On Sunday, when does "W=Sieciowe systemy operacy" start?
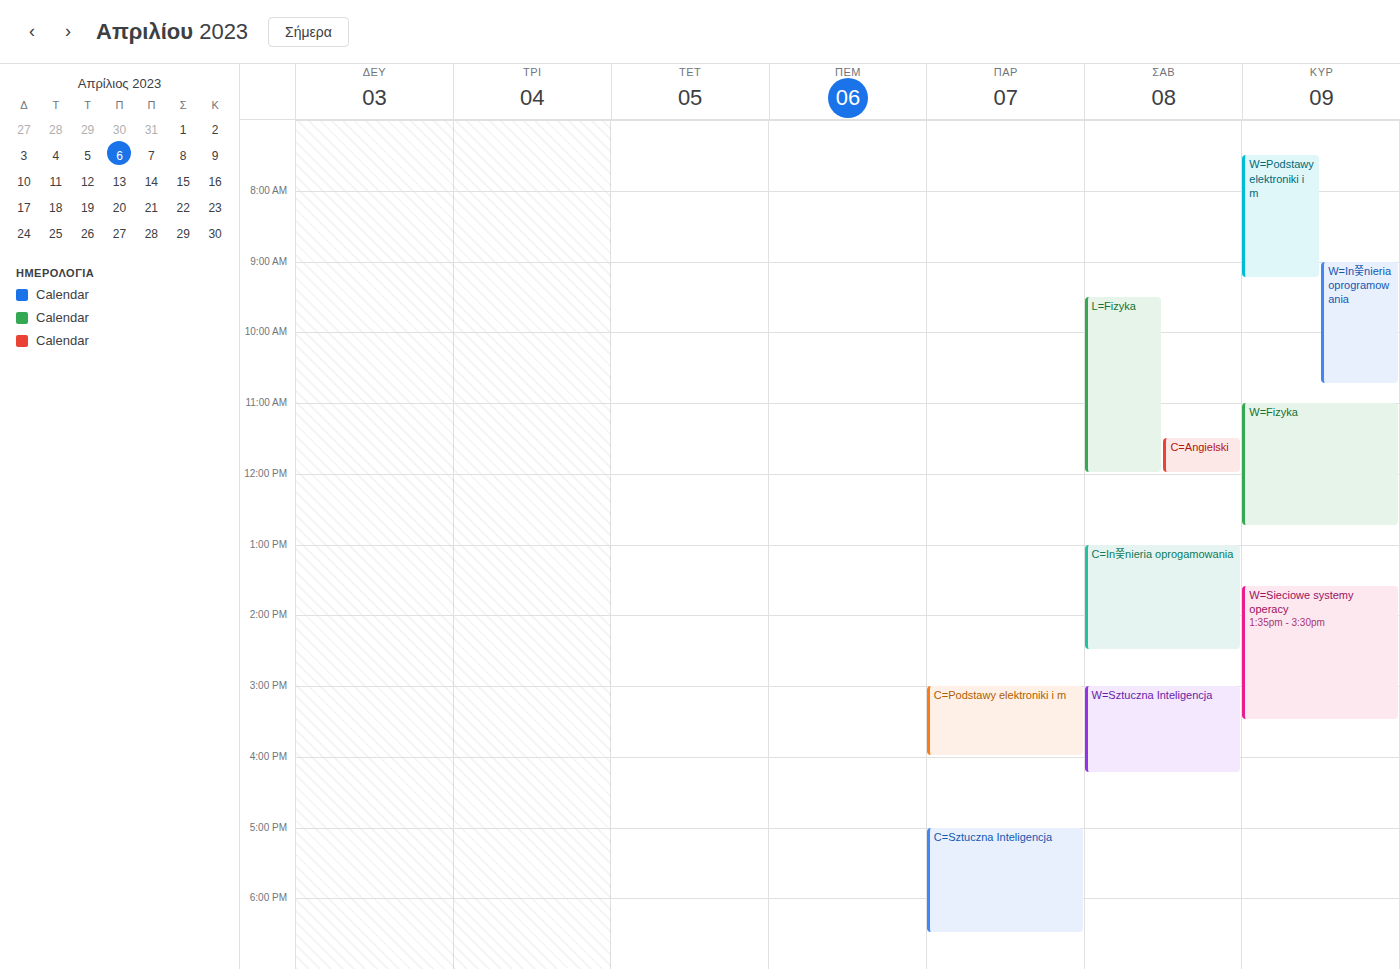
1:35 PM